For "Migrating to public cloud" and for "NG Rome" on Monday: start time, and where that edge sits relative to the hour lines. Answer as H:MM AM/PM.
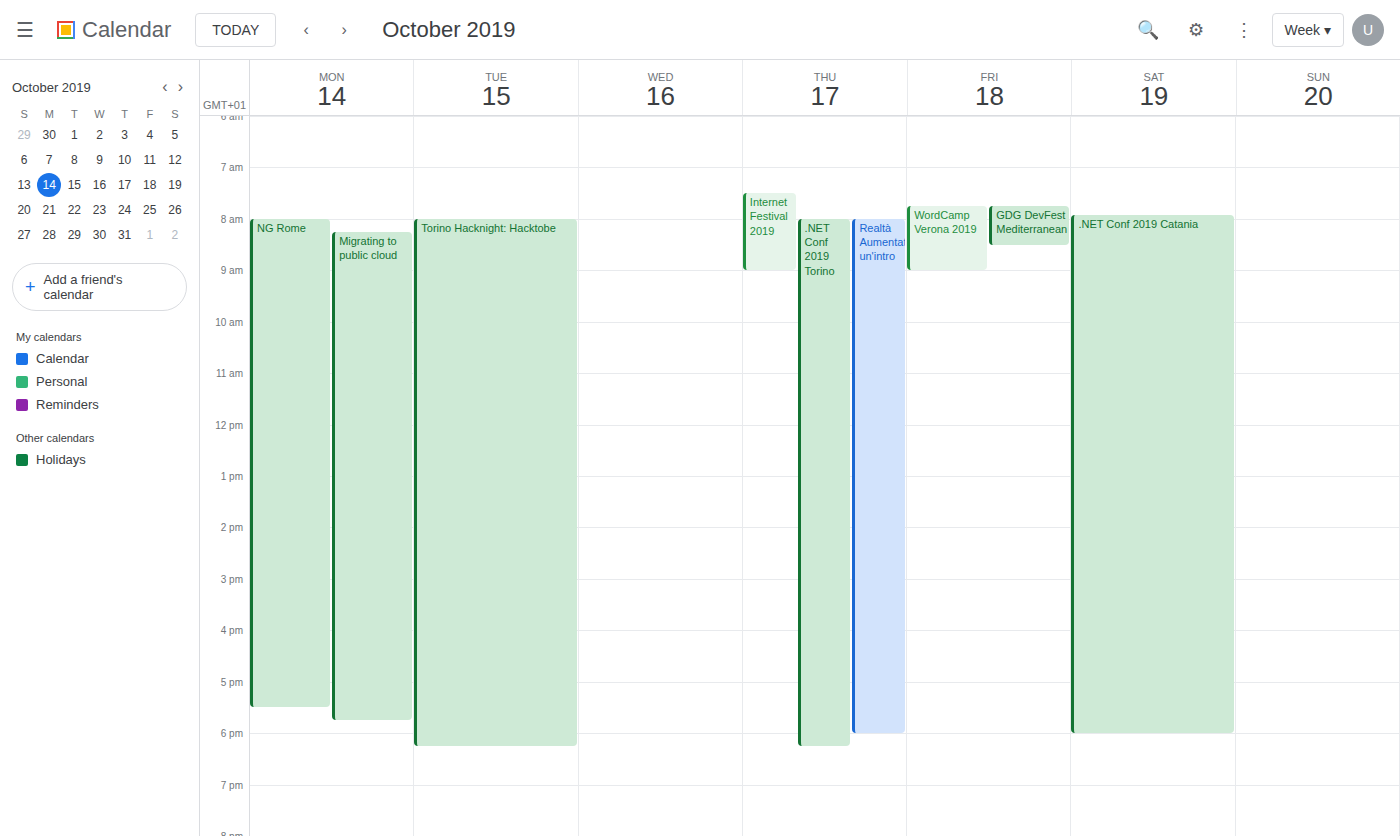
"Migrating to public cloud": 8:15 AM, neither: a quarter of the way from the 8 AM line to the 9 AM line. "NG Rome": 8:00 AM, exactly on the 8 AM line.